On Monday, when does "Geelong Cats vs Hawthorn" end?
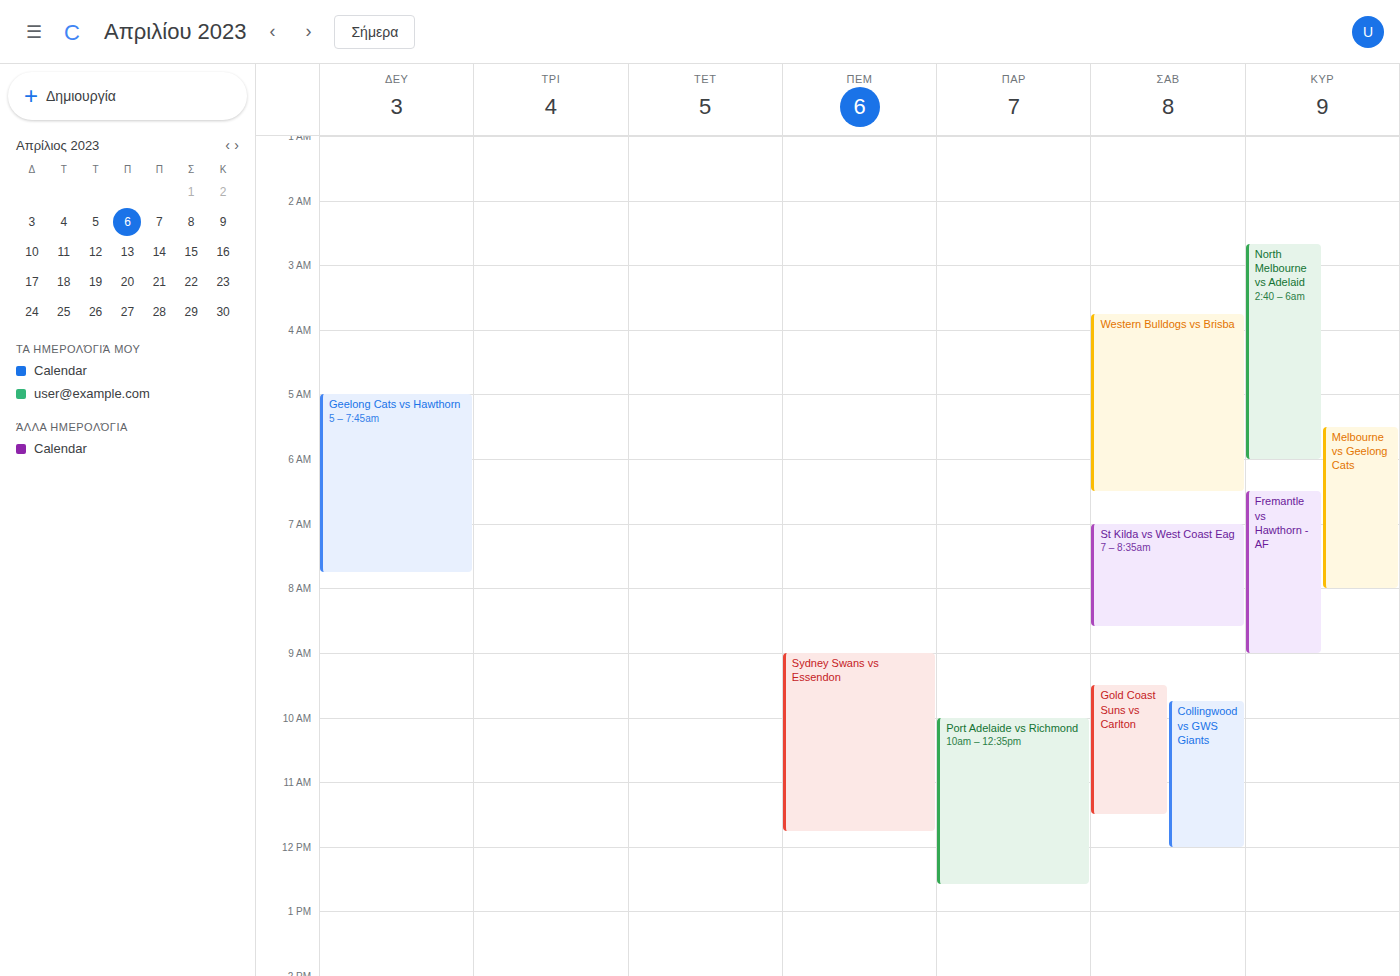
7:45 AM